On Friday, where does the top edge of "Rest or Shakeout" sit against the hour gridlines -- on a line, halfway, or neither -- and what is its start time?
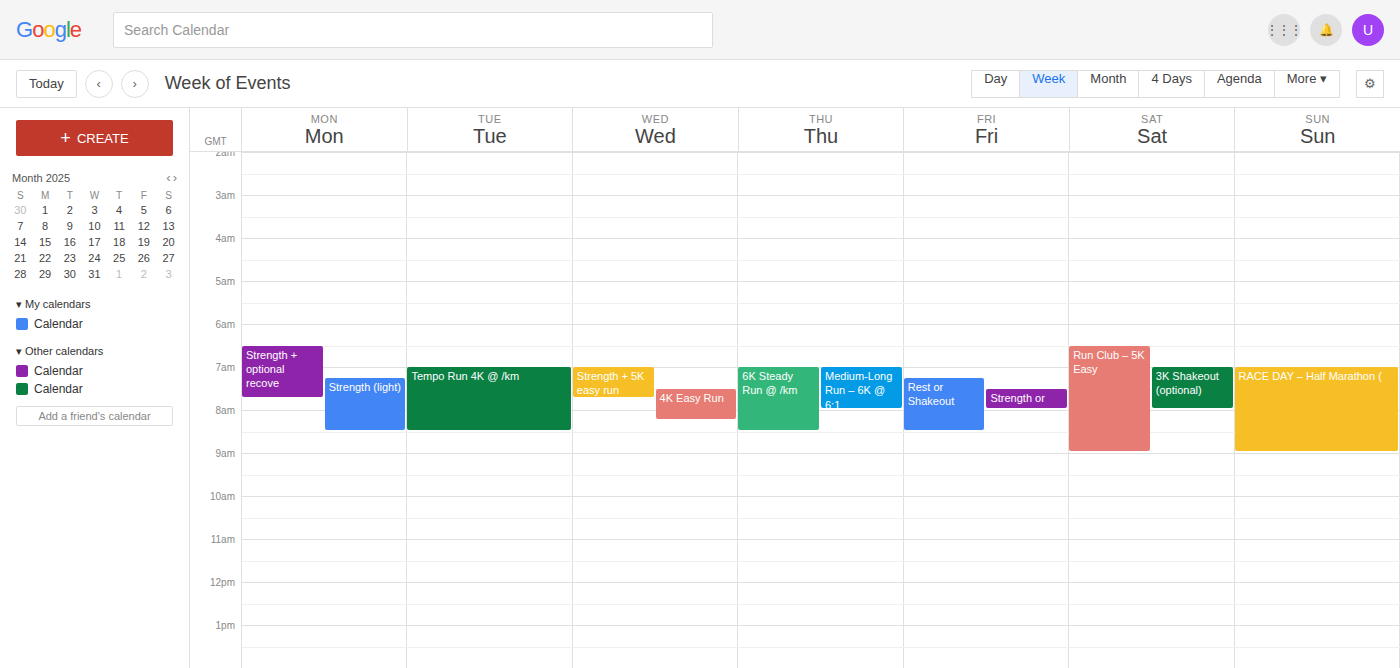
7:15 AM -- neither: a quarter of the way from the 7 AM line to the 8 AM line.